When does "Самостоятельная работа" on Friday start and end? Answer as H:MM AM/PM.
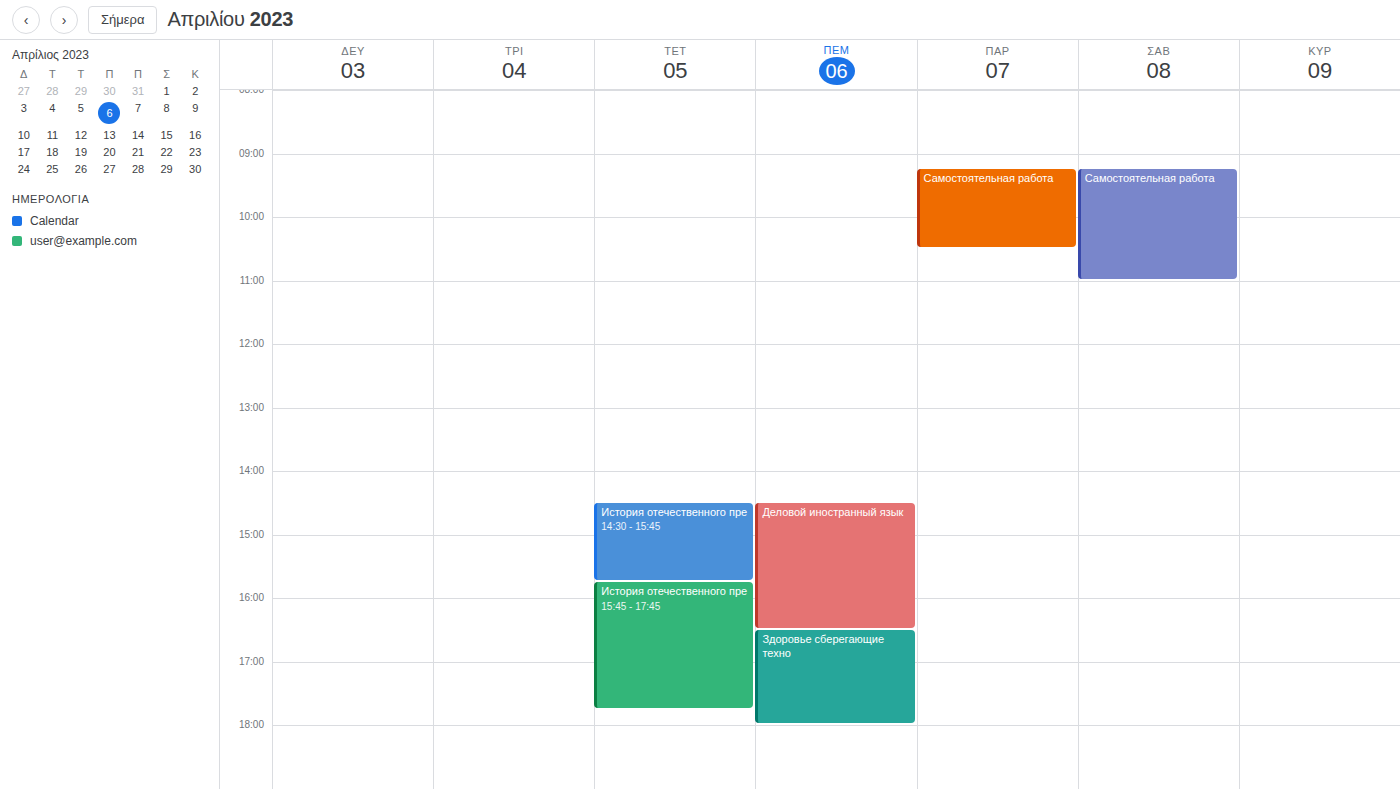
9:15 AM to 10:30 AM